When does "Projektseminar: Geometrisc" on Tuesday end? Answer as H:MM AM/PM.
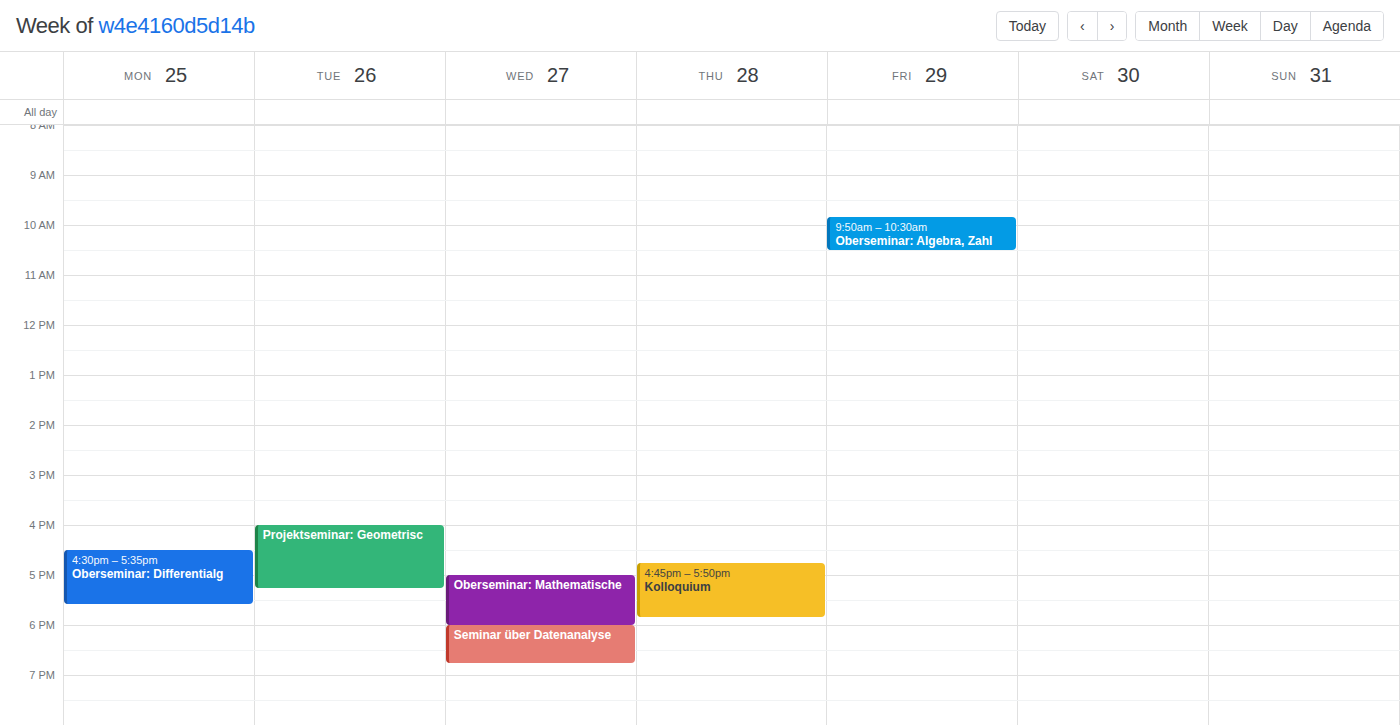
5:15 PM